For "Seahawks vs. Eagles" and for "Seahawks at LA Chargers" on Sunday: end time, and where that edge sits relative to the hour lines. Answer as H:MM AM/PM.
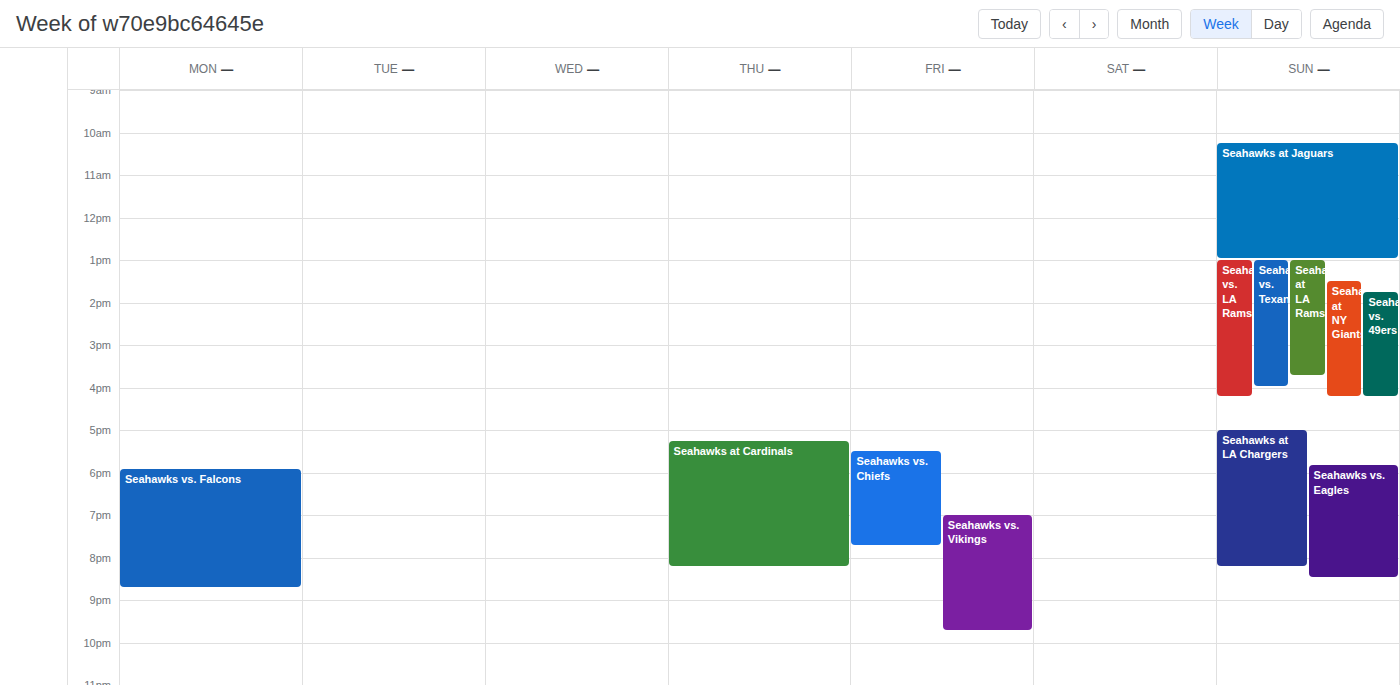
"Seahawks vs. Eagles": 8:30 PM, halfway between the 8 PM and 9 PM lines. "Seahawks at LA Chargers": 8:15 PM, neither: a quarter of the way from the 8 PM line to the 9 PM line.